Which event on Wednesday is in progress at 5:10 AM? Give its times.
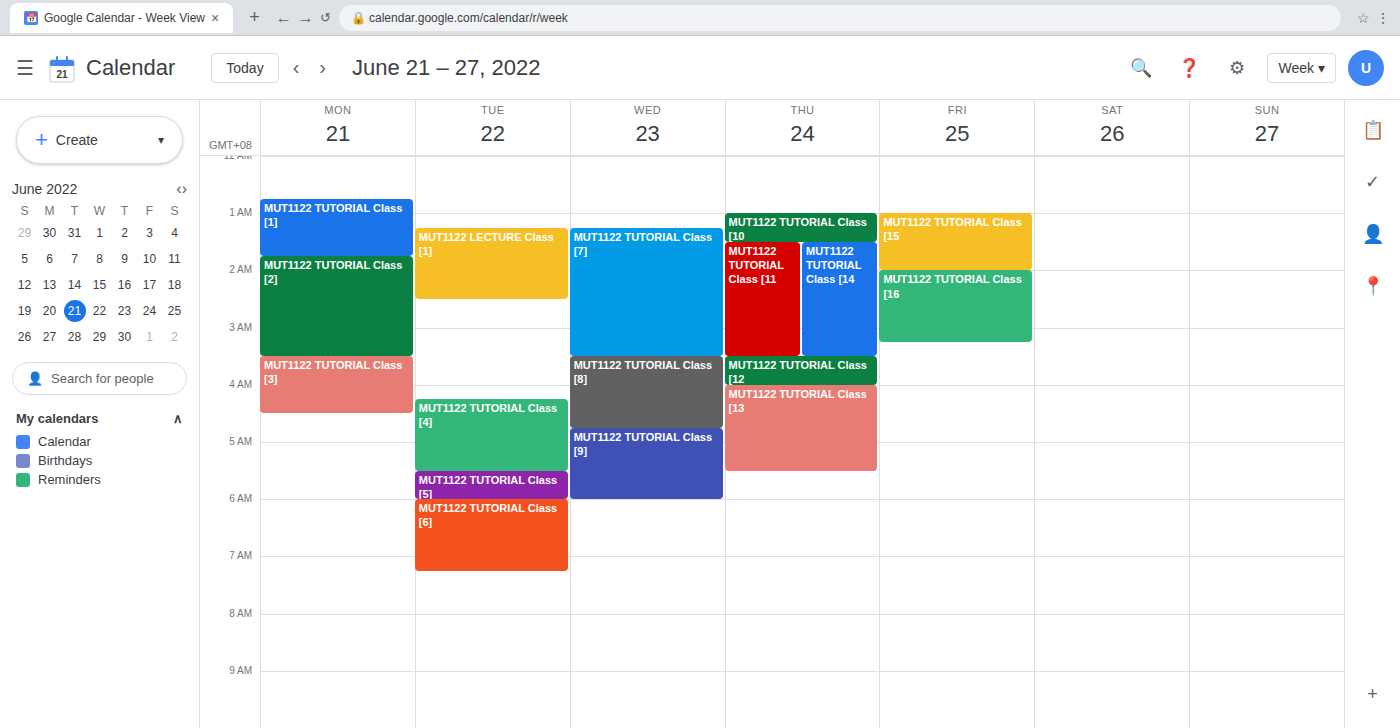
"MUT1122 TUTORIAL Class [9]", 4:45 AM to 6:00 AM